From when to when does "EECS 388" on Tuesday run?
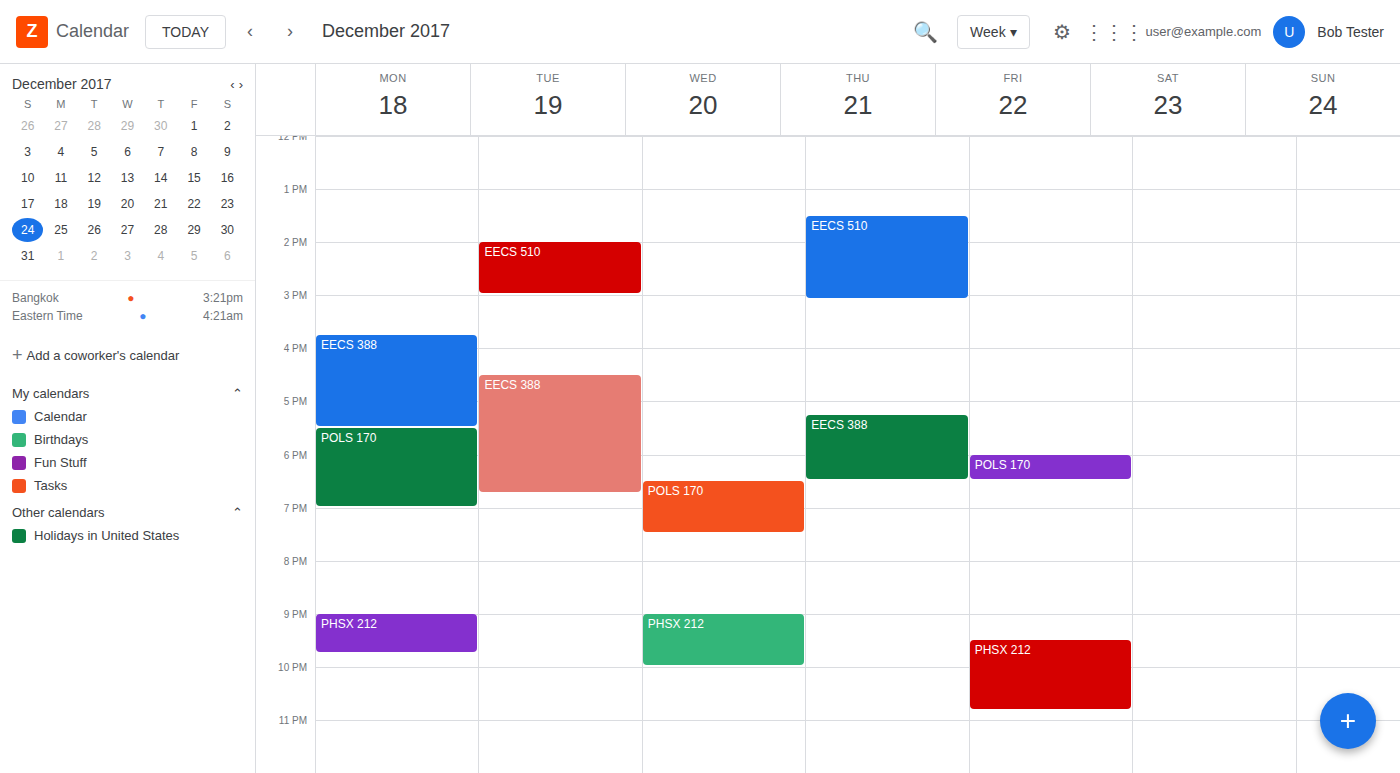
4:30 PM to 6:45 PM